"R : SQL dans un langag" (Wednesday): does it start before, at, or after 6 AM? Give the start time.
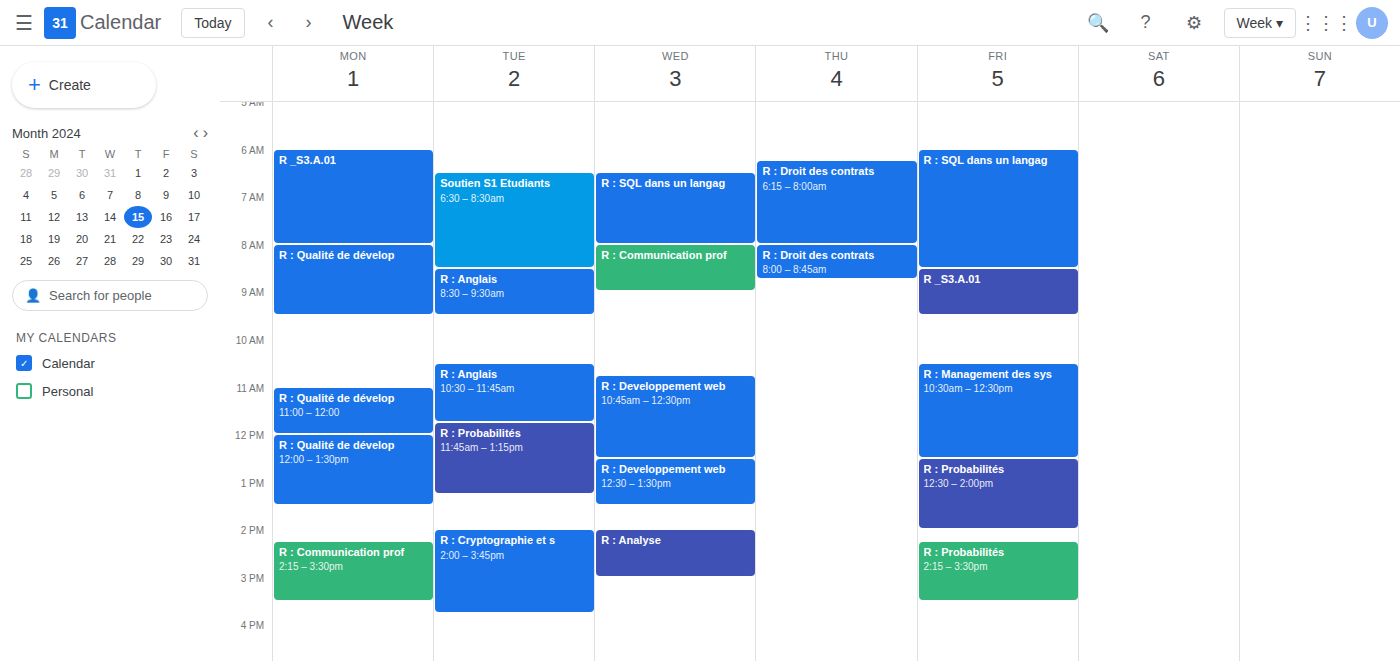
6:30 AM -- after 6 AM, 30 minutes below the 6 AM line.